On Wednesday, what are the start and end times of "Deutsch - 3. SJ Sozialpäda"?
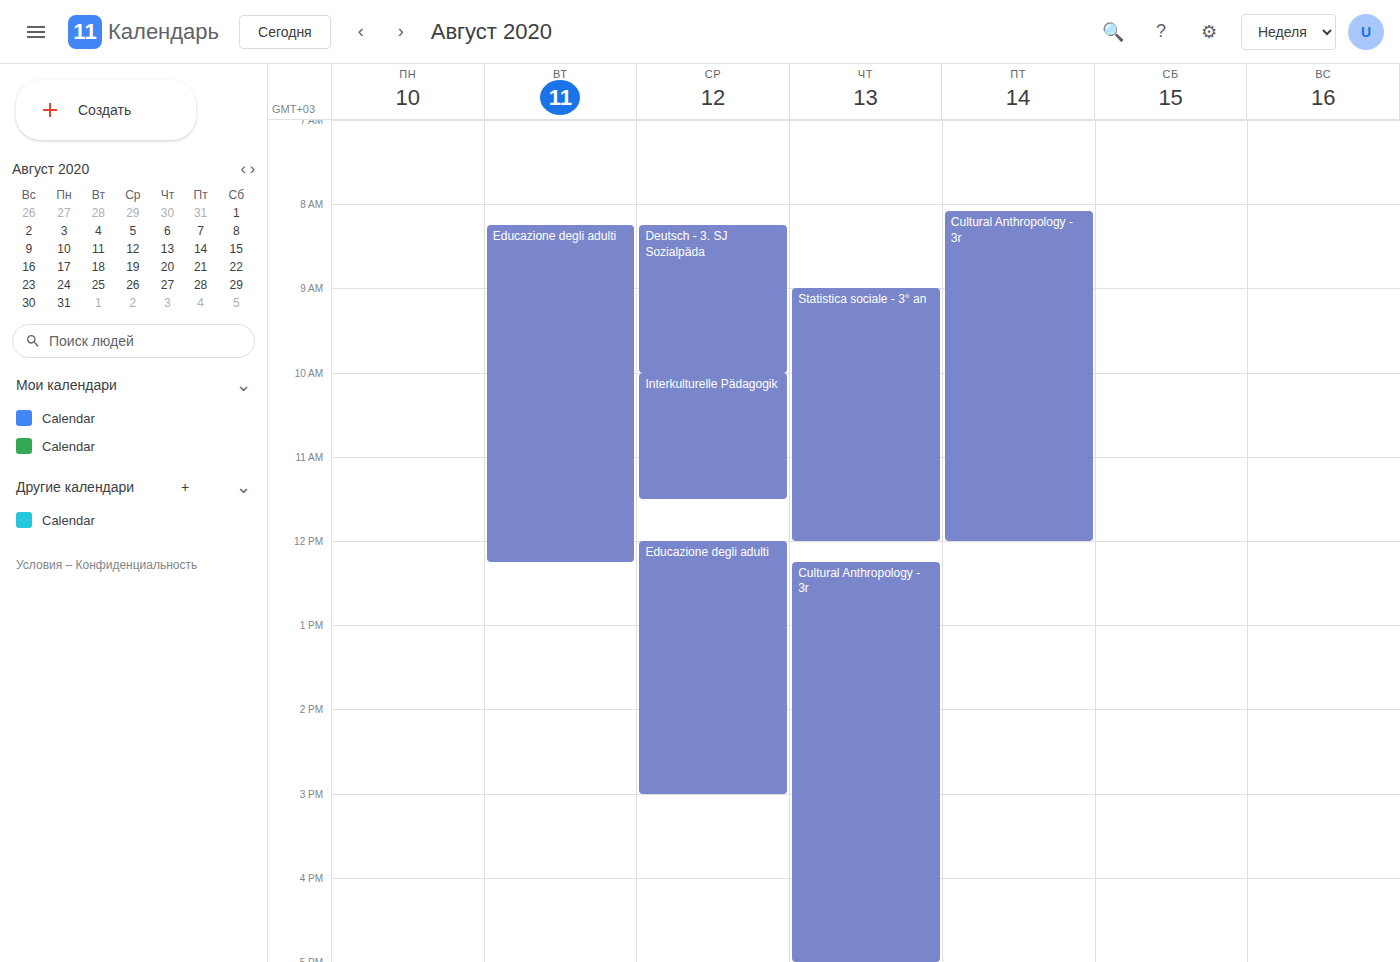
8:15 AM to 10:00 AM